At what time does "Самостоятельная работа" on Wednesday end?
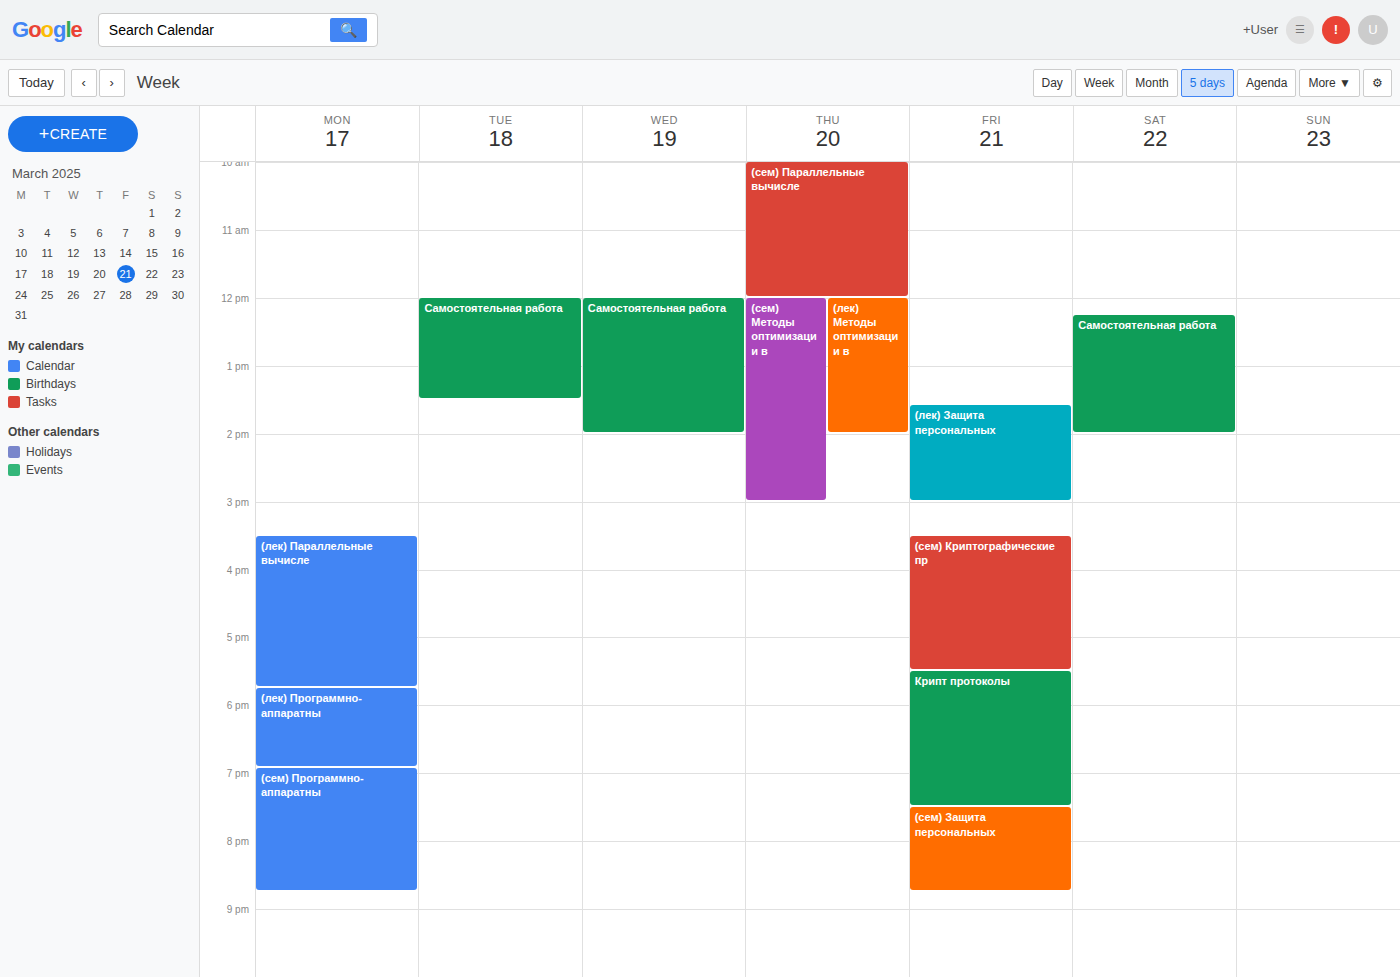
2:00 PM